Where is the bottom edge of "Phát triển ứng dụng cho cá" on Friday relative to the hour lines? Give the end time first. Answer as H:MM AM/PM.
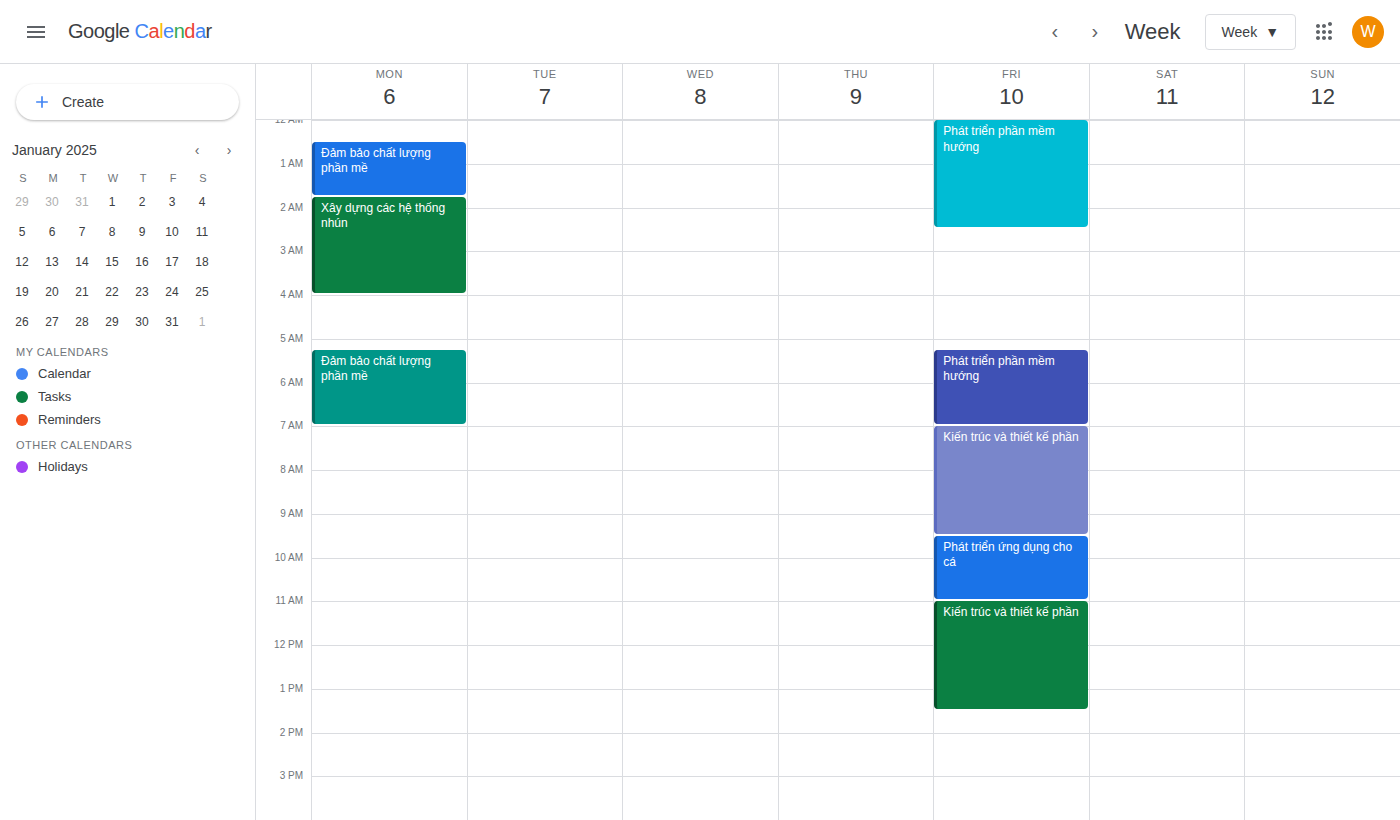
11:00 AM -- exactly on the 11 AM line.